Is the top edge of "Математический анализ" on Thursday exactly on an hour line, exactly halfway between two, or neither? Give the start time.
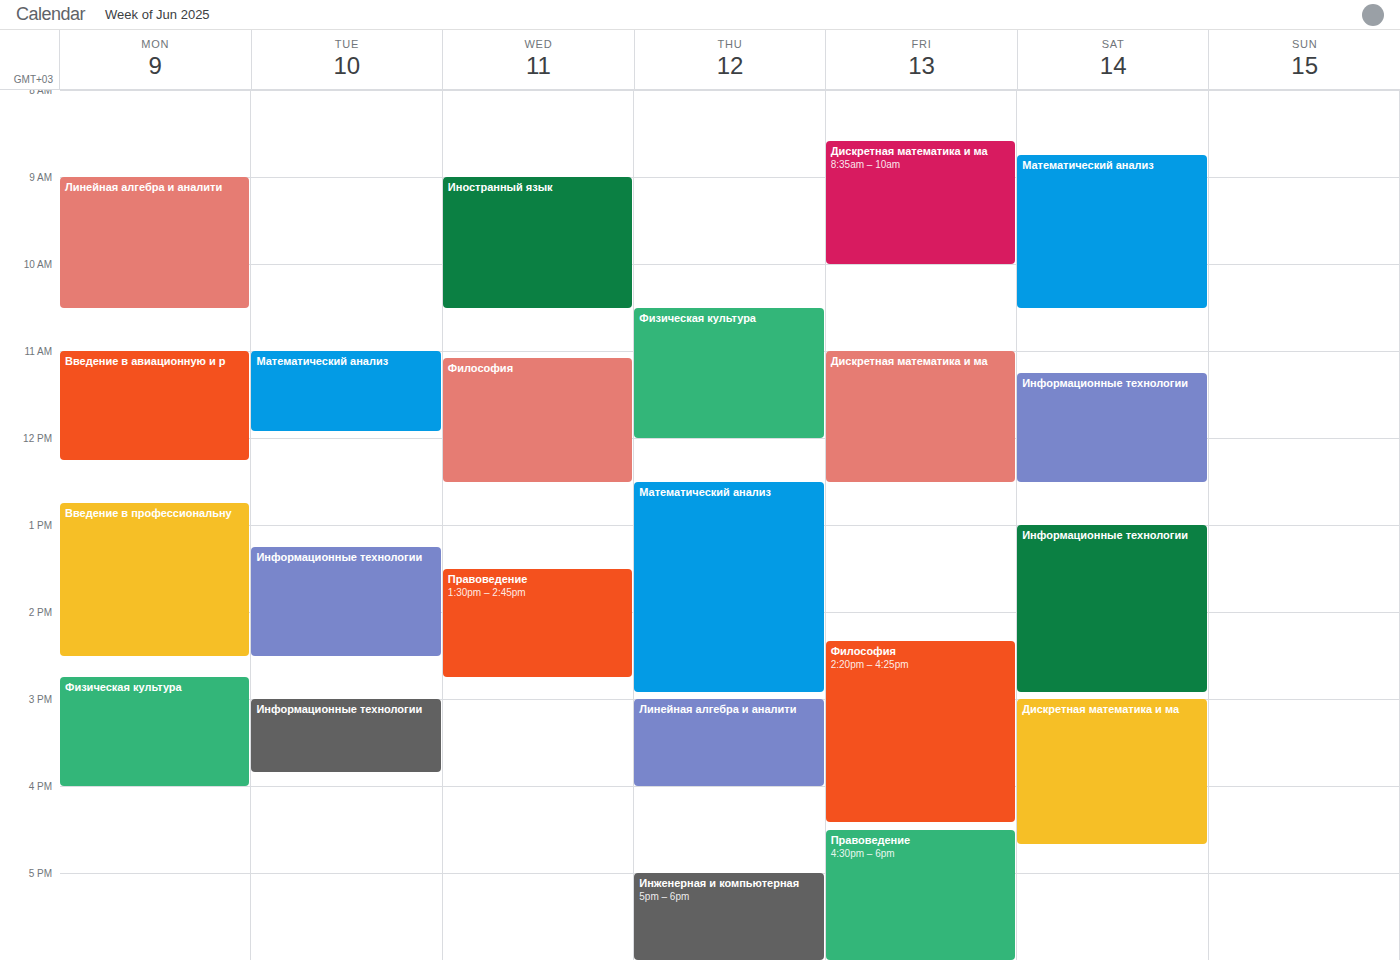
12:30 PM -- halfway between the 12 PM and 1 PM lines.